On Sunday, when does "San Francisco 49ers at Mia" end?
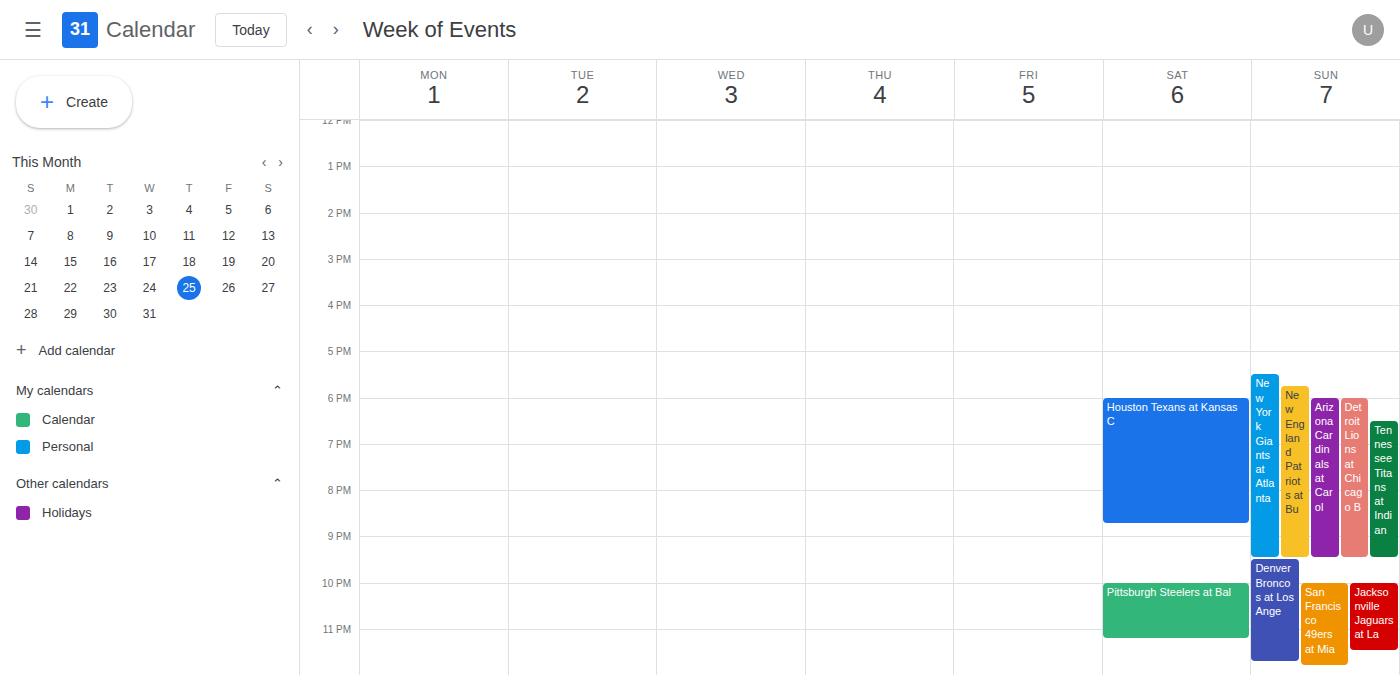
11:50 PM